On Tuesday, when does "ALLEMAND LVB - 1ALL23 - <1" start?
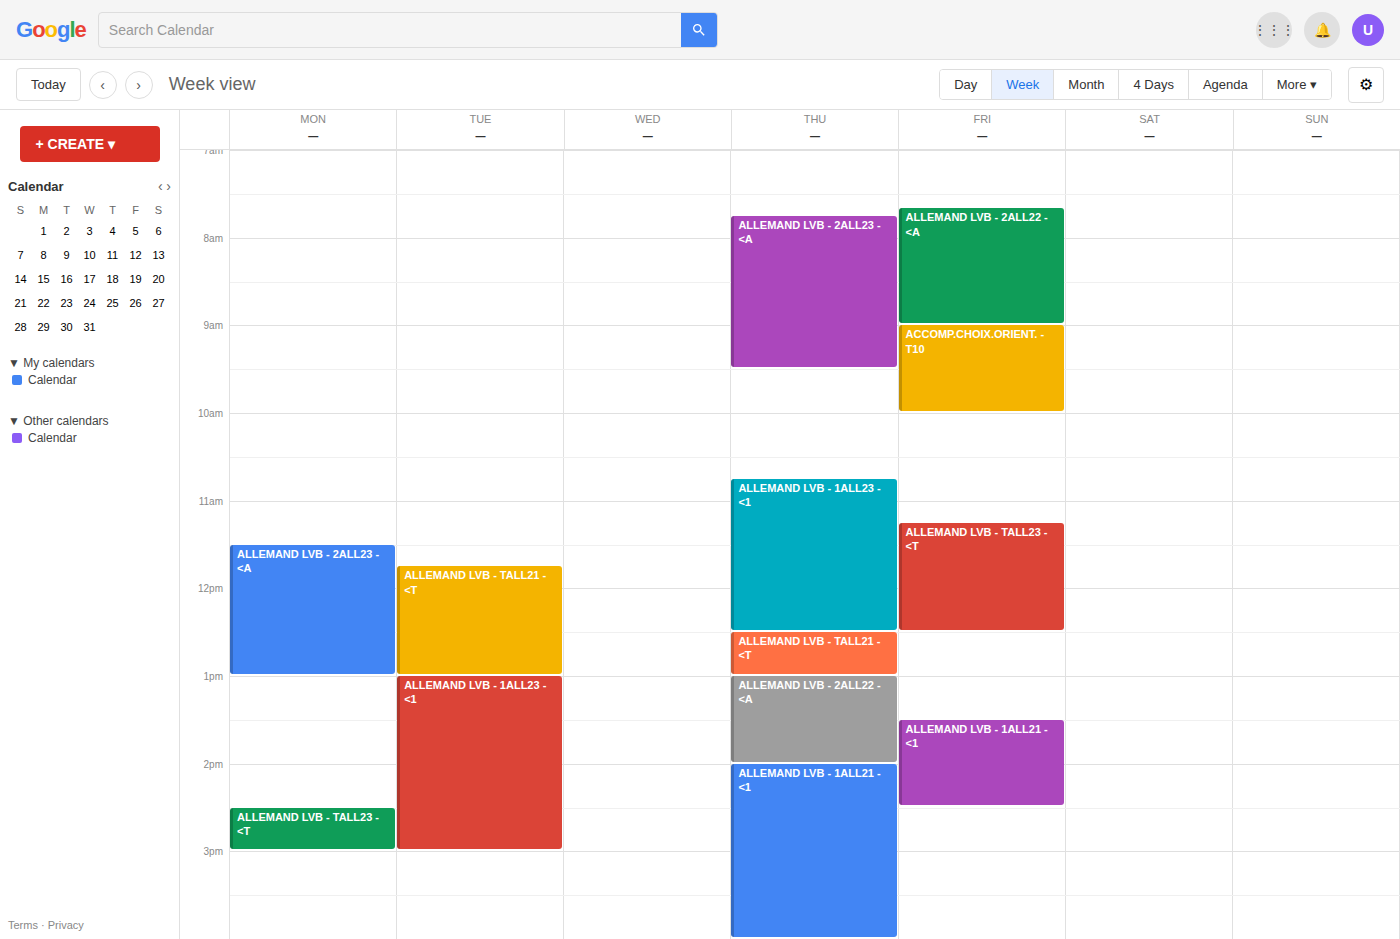
1:00 PM